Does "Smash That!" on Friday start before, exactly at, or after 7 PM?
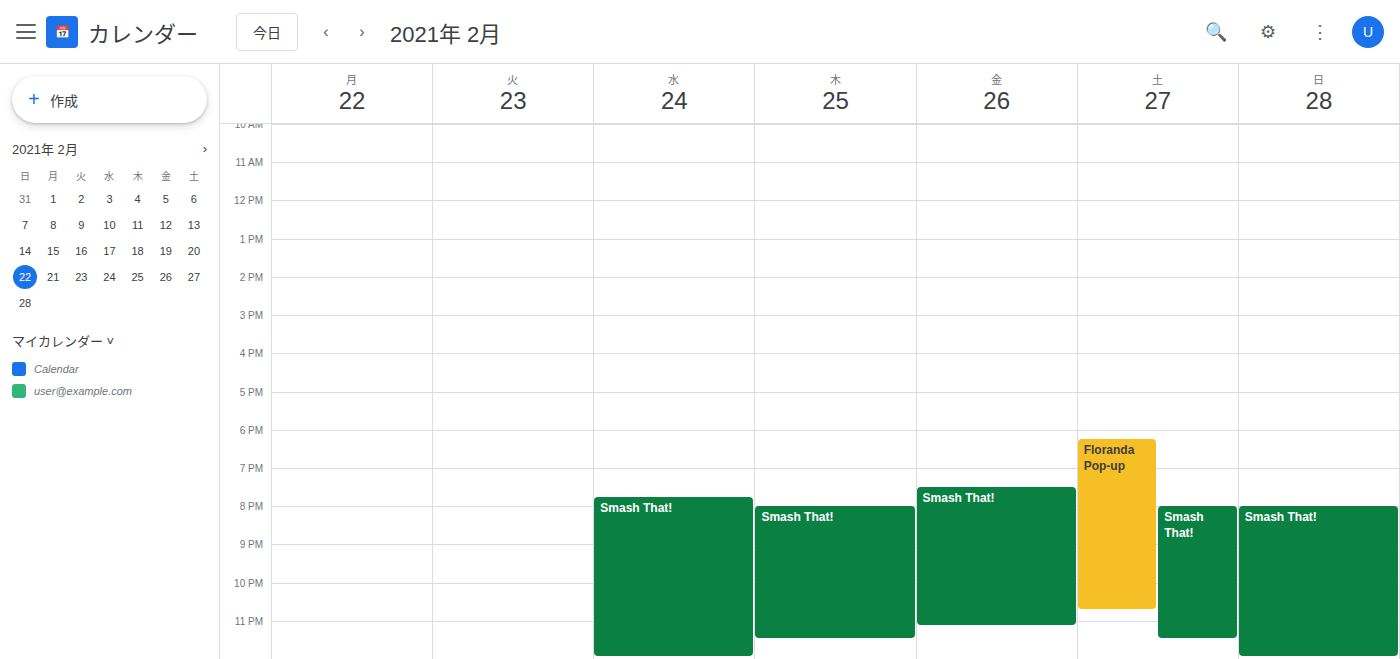
7:30 PM -- after 7 PM, 30 minutes below the 7 PM line.